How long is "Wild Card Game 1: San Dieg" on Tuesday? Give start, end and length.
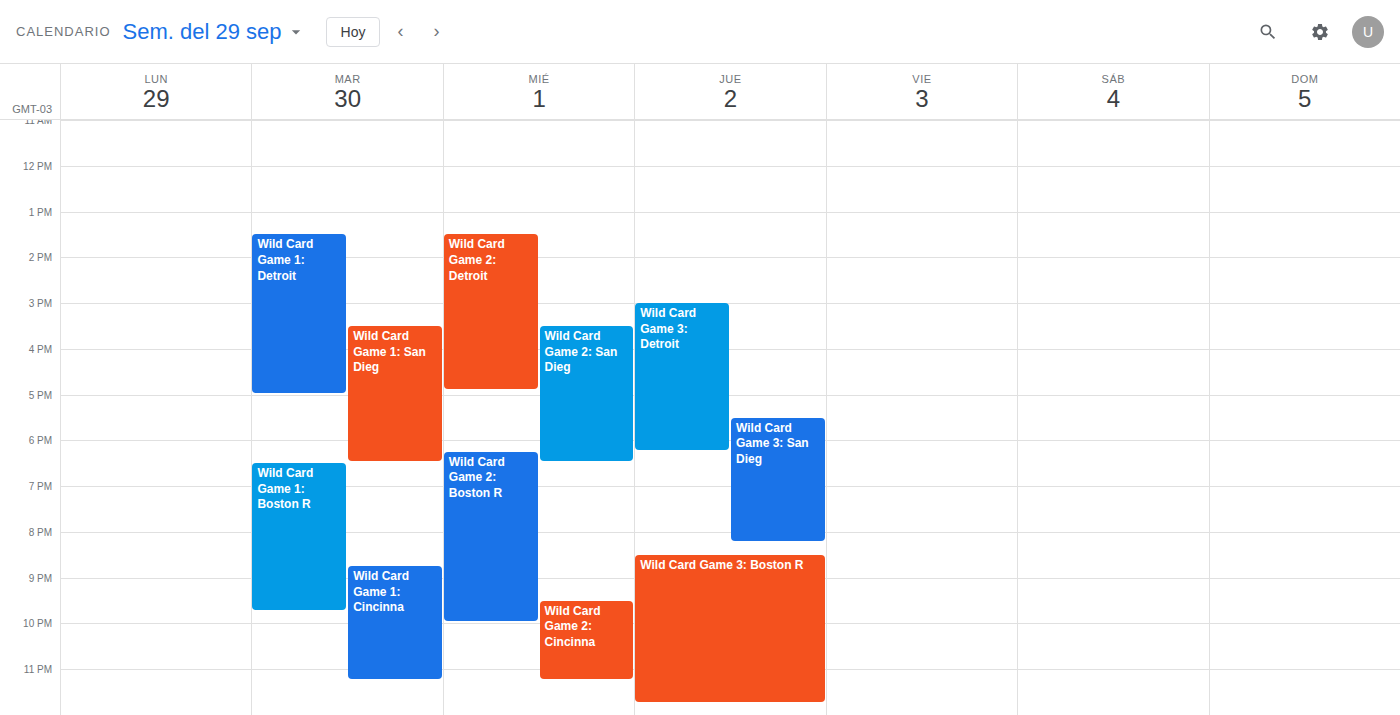
15:30 to 18:30, 3 hours